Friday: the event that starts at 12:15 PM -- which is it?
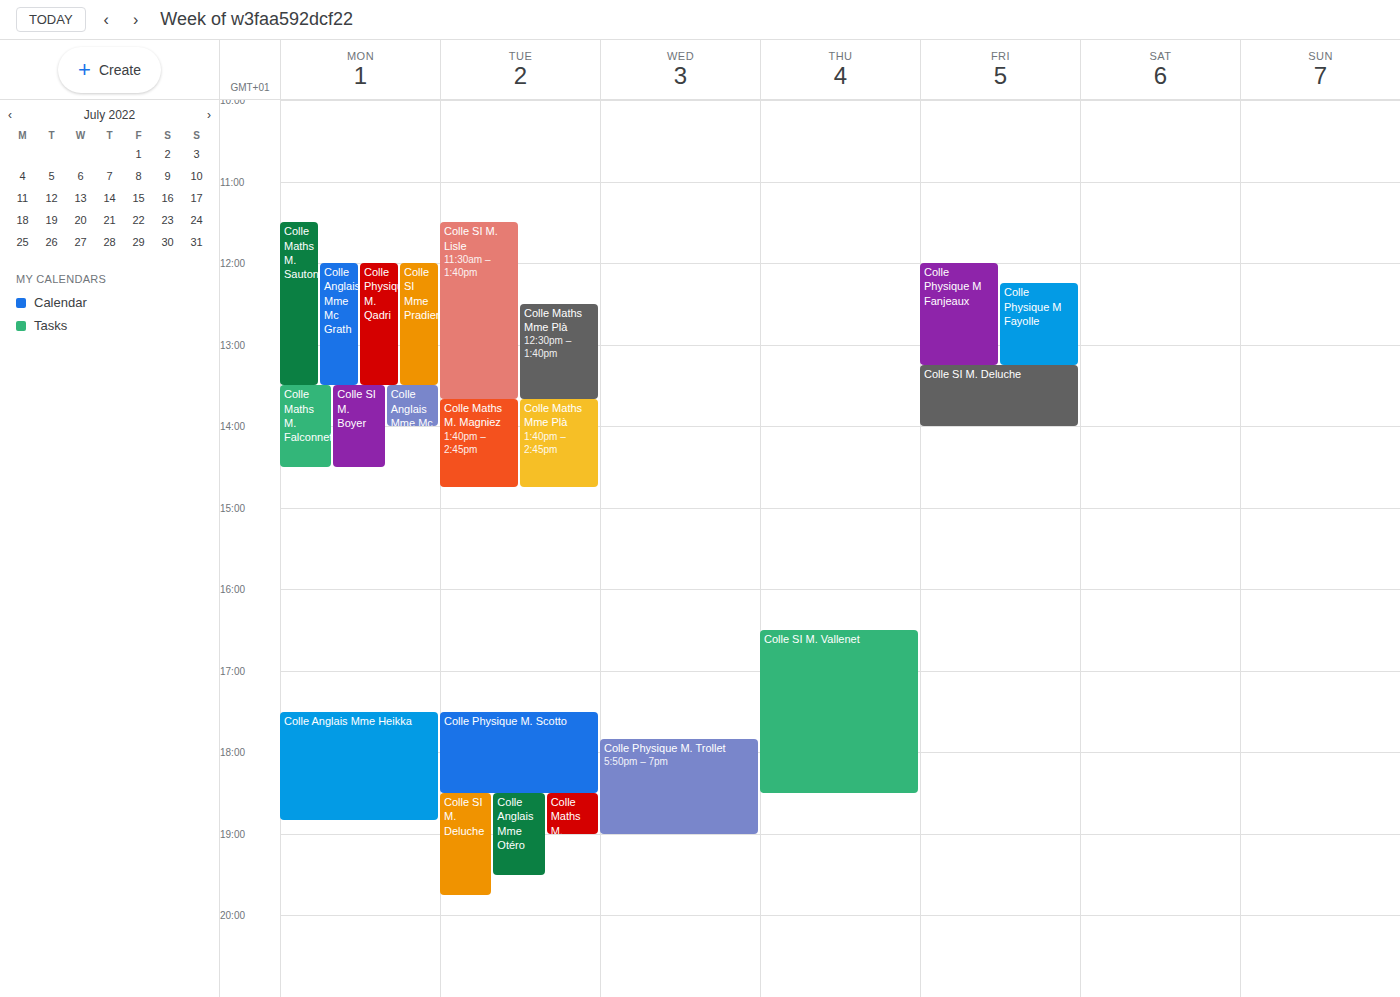
"Colle Physique M Fayolle"